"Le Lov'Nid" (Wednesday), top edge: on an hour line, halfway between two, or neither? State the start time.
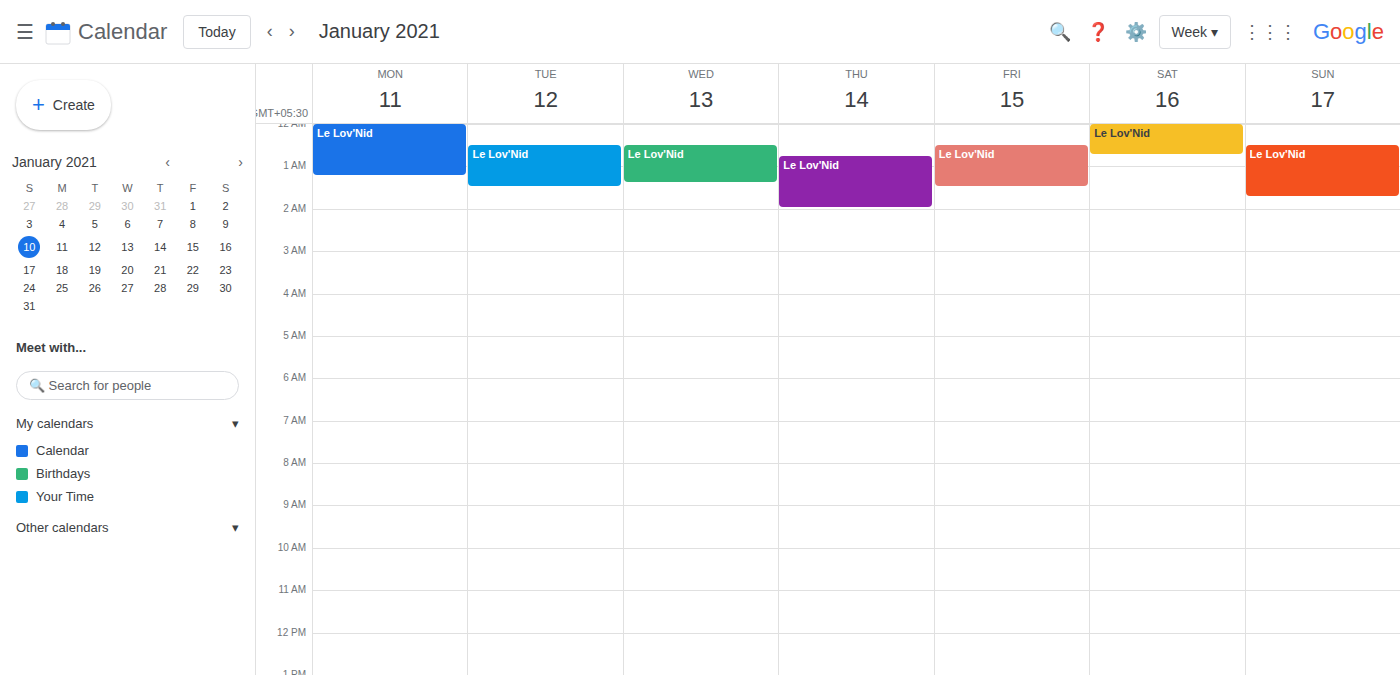
12:30 AM -- halfway between the 12 AM and 1 AM lines.